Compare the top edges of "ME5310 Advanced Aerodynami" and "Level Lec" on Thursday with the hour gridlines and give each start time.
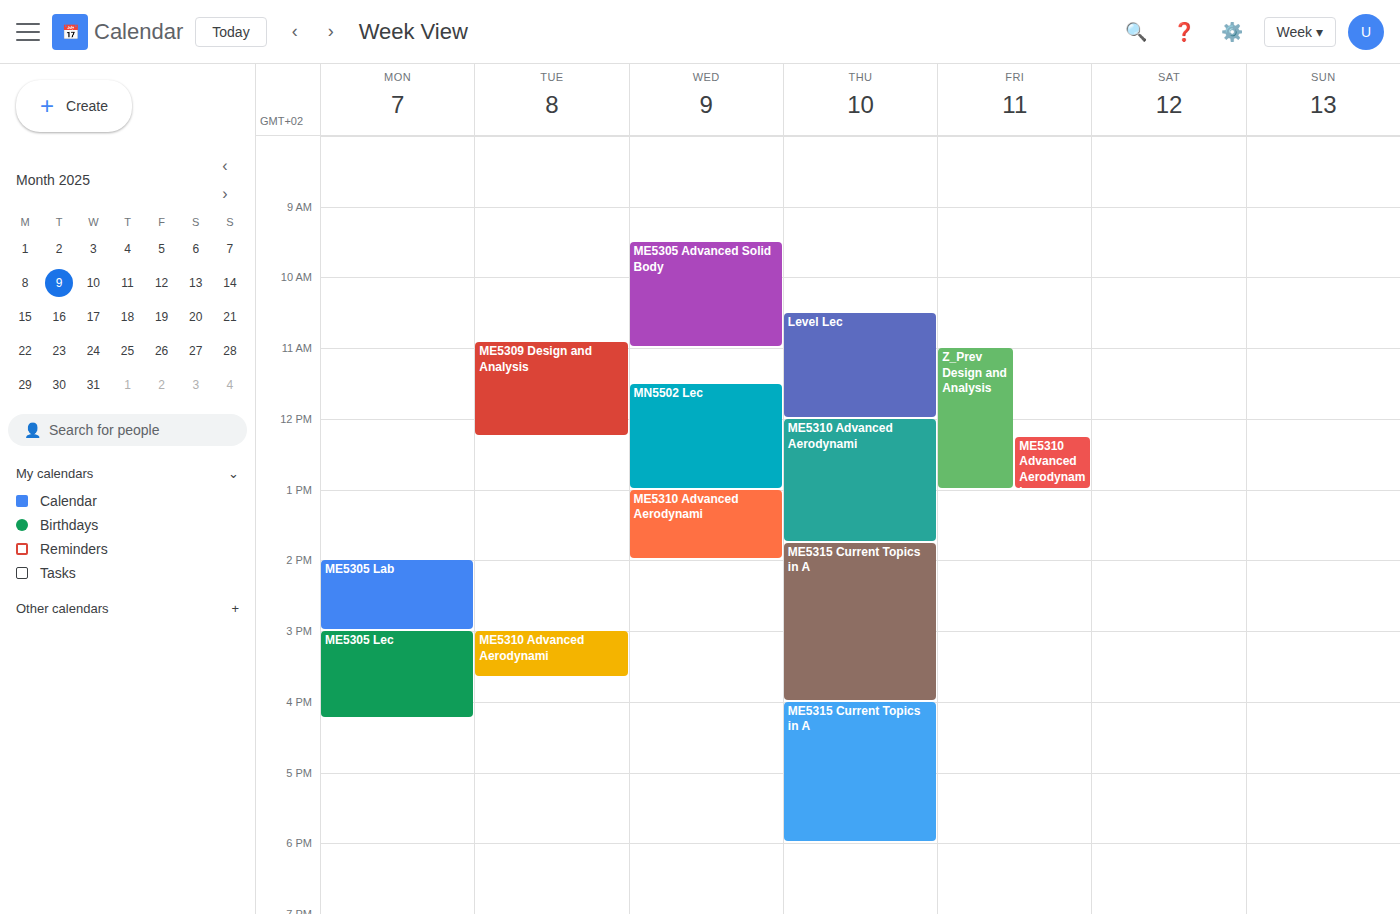
"ME5310 Advanced Aerodynami": 12:00, exactly on the 12:00 line. "Level Lec": 10:30, halfway between the 10:00 and 11:00 lines.